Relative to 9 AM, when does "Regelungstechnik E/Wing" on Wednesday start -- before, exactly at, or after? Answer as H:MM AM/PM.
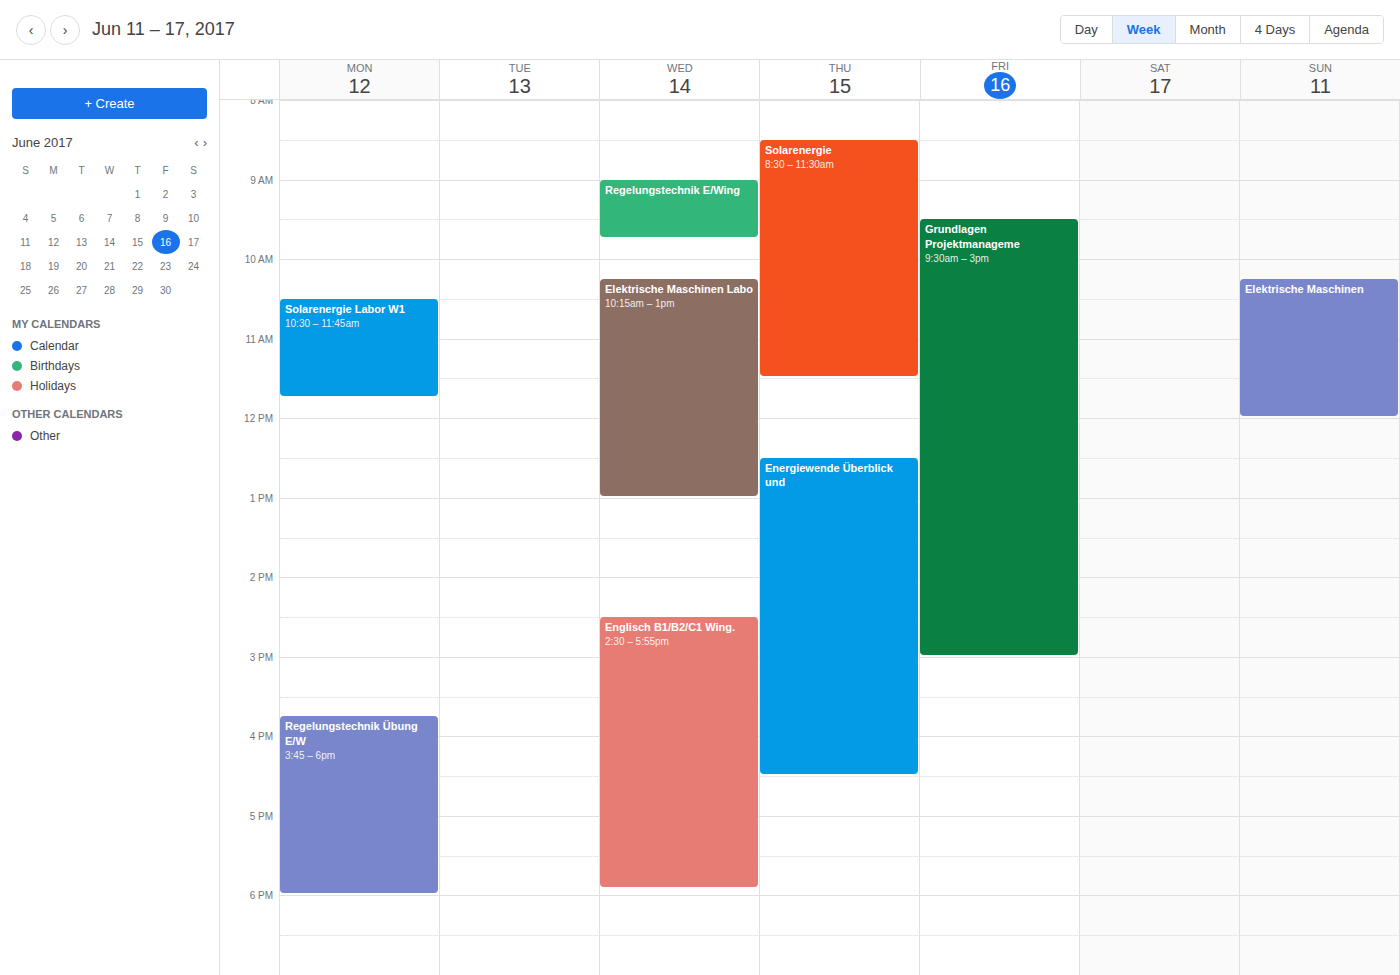
9:00 AM -- exactly at 9 AM, on the 9 AM line.